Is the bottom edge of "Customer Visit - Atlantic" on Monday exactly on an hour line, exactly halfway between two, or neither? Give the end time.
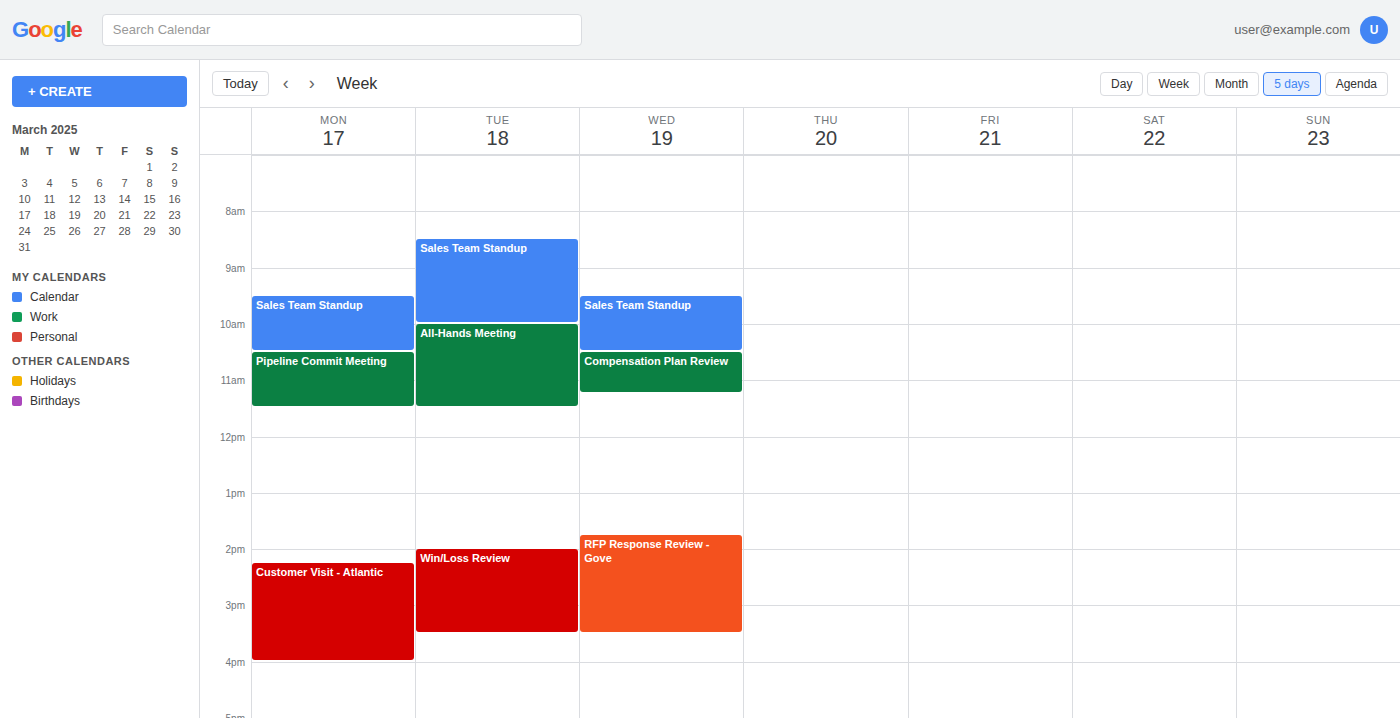
16:00 -- exactly on the 16:00 line.